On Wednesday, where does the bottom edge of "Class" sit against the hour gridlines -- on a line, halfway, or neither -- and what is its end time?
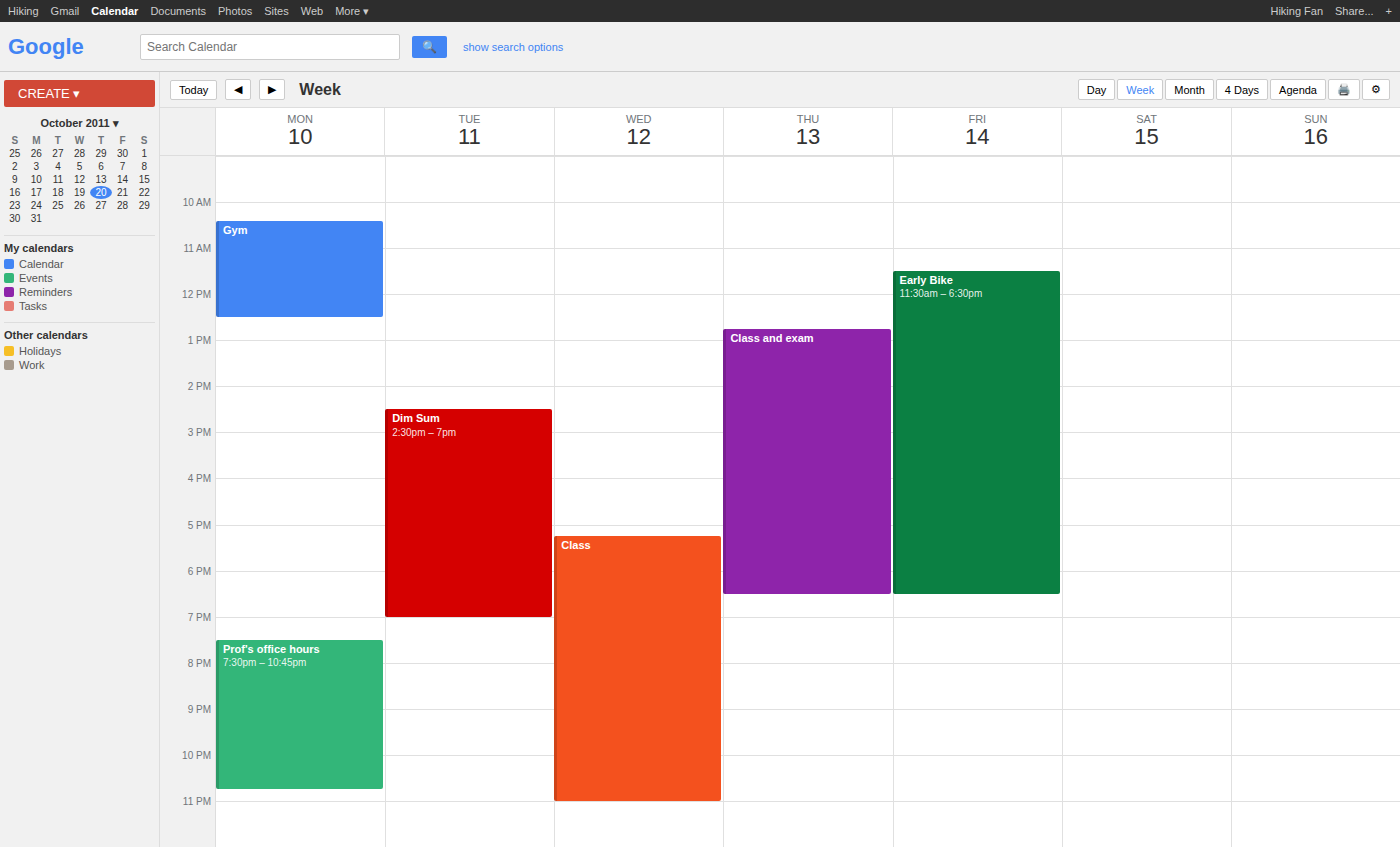
11:00 PM -- exactly on the 11 PM line.